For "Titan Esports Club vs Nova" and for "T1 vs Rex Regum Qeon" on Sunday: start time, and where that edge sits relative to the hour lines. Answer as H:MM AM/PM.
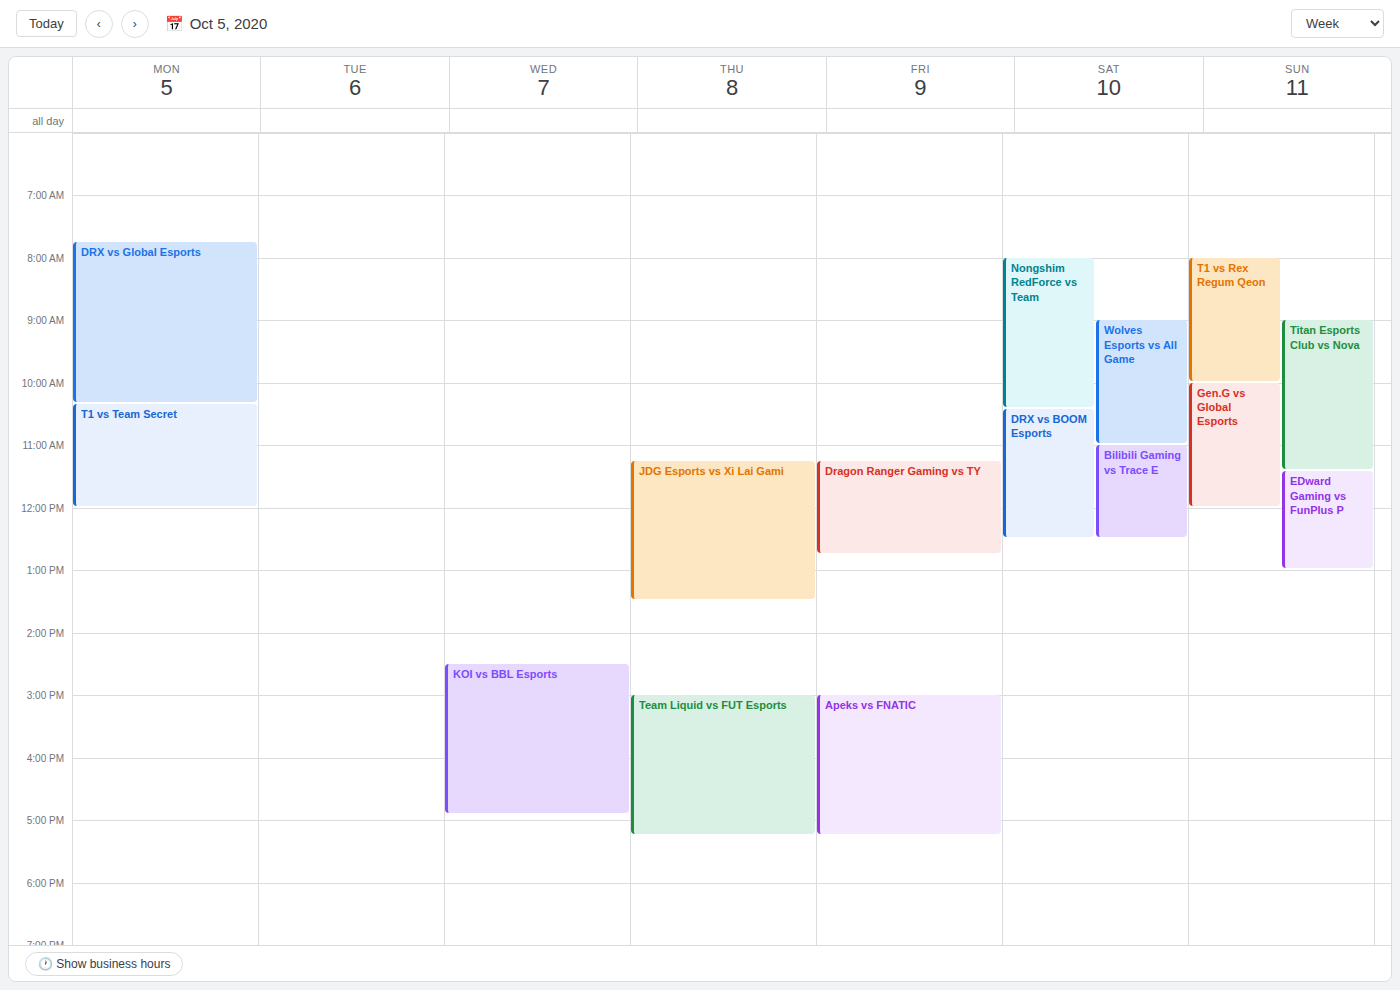
"Titan Esports Club vs Nova": 9:00 AM, exactly on the 9 AM line. "T1 vs Rex Regum Qeon": 8:00 AM, exactly on the 8 AM line.